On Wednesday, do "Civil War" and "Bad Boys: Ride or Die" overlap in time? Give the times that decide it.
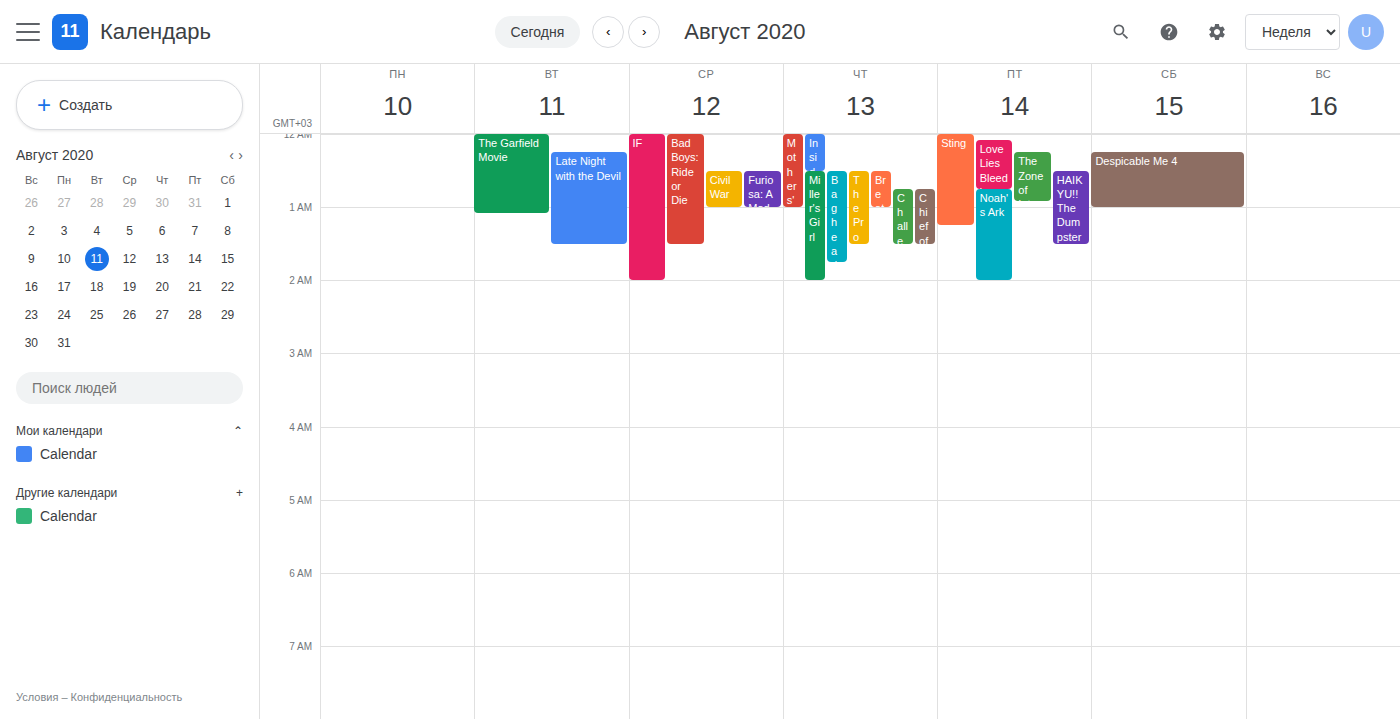
"Civil War" runs 12:30 AM to 1:00 AM, inside "Bad Boys: Ride or Die" -- they overlap.